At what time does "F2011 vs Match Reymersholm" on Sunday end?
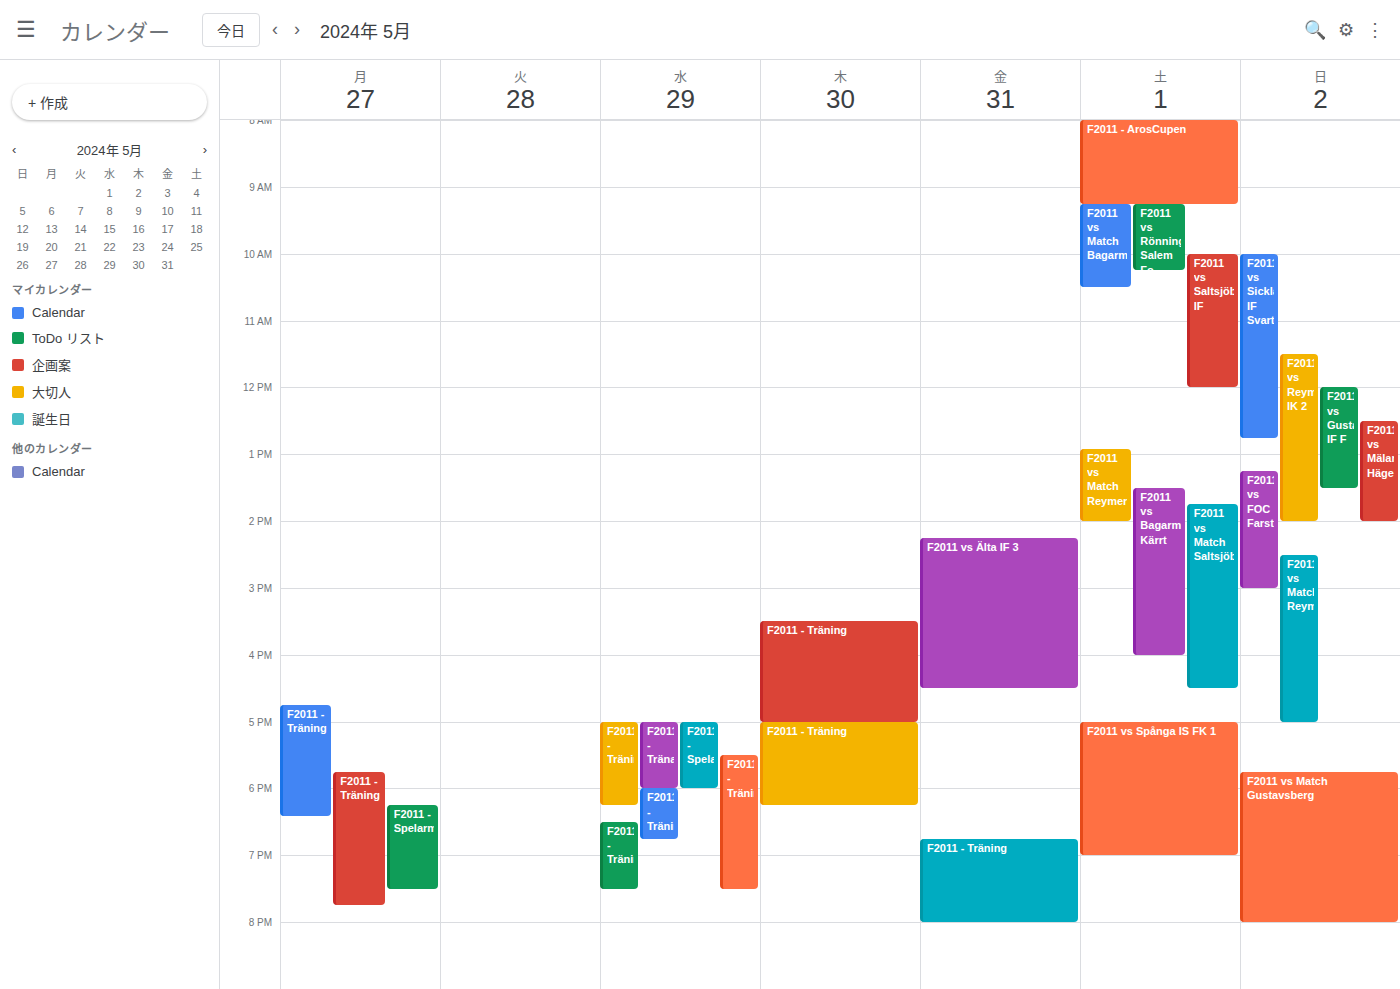
5:00 PM